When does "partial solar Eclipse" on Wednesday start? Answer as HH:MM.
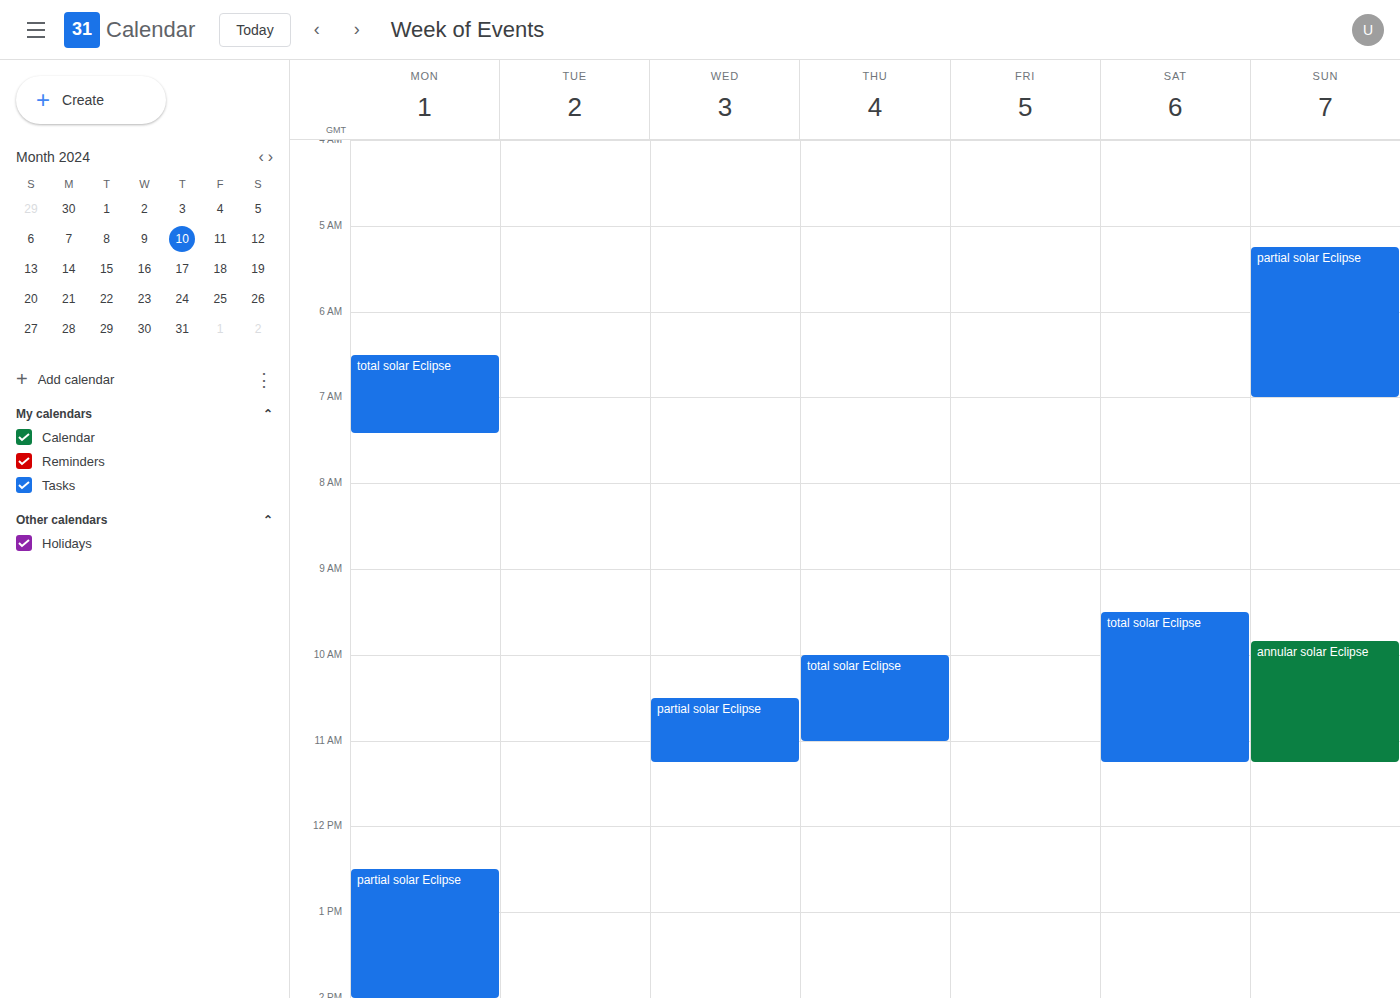
10:30